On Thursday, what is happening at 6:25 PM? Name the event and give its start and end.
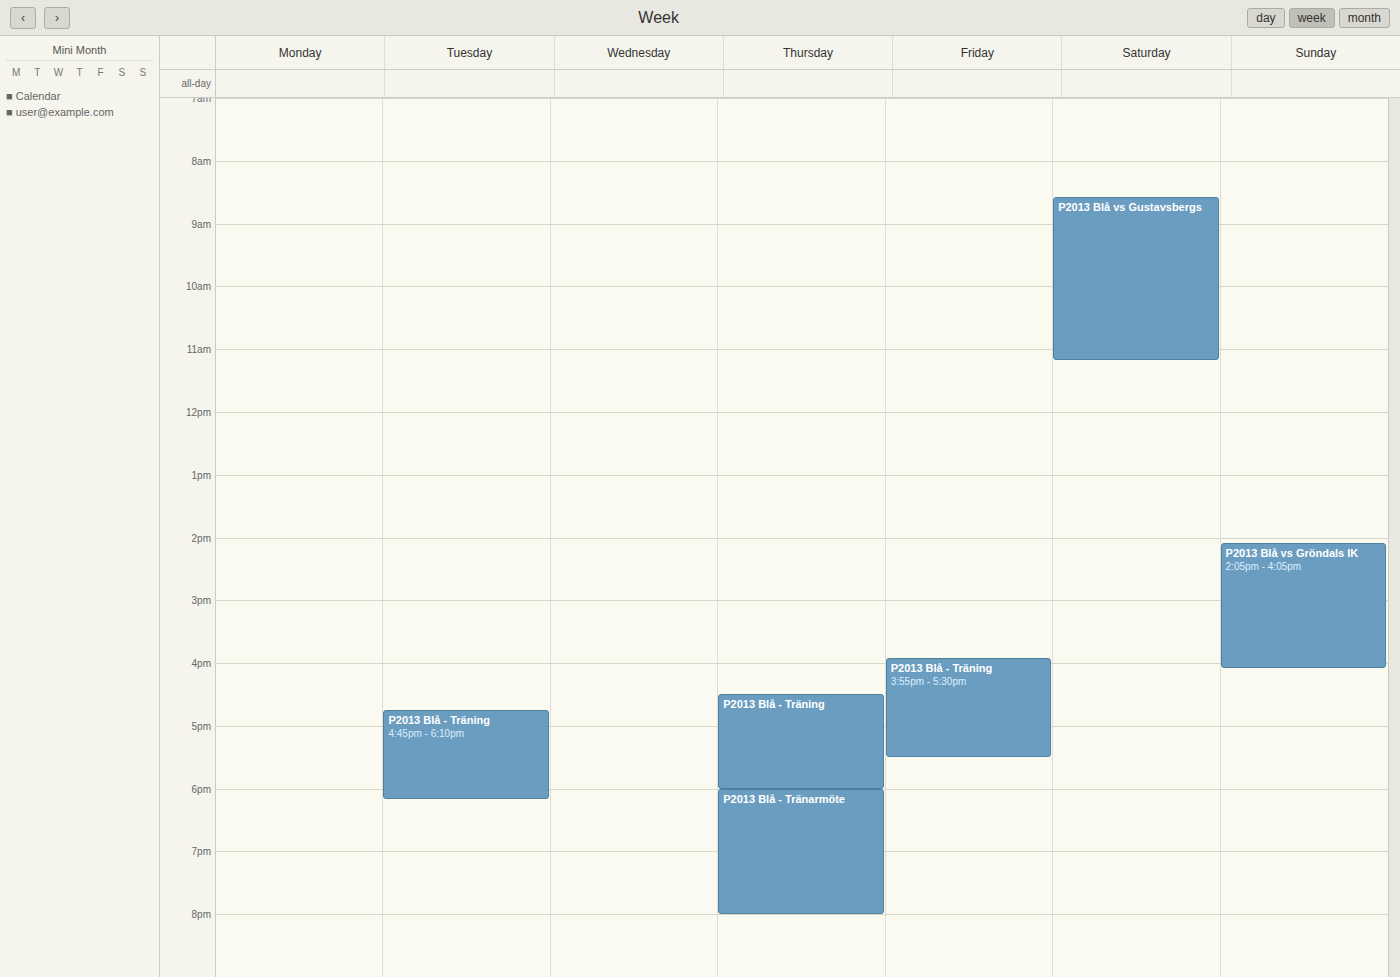
"P2013 Blå - Tränarmöte", 6:00 PM to 8:00 PM